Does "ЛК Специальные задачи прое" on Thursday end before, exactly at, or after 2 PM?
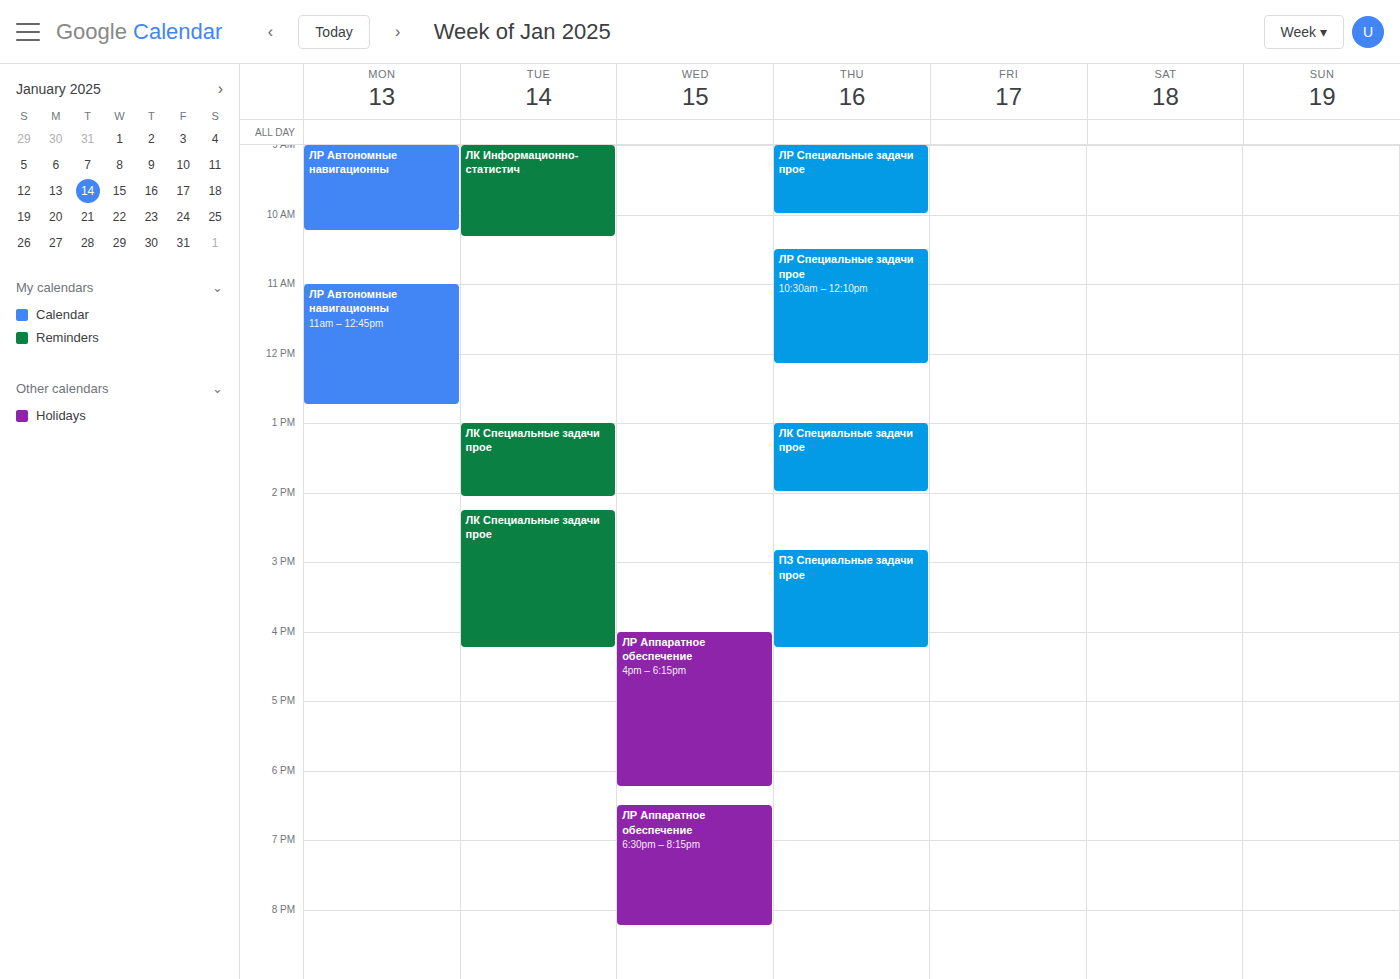
2:00 PM -- exactly at 2 PM, on the 2 PM line.